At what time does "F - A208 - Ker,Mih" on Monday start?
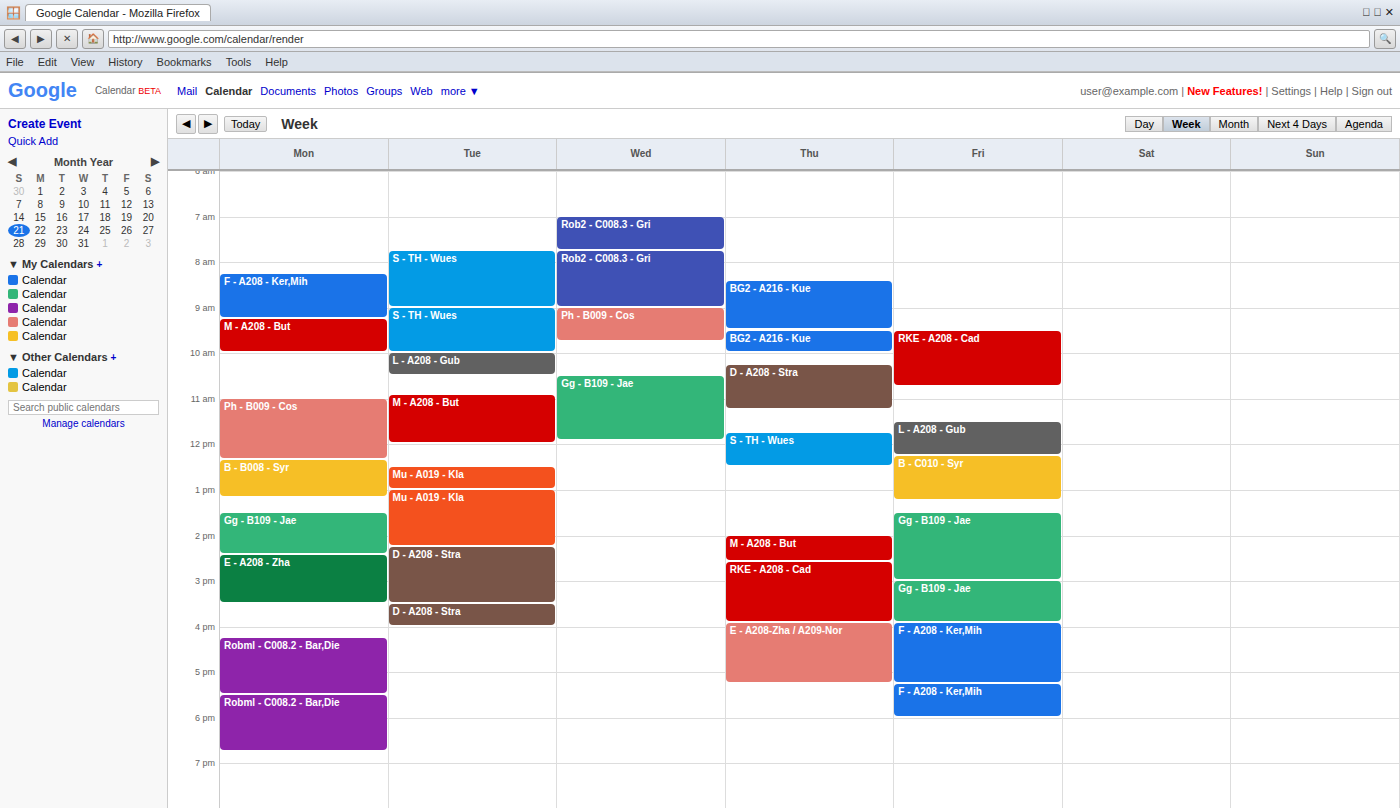
8:15 AM